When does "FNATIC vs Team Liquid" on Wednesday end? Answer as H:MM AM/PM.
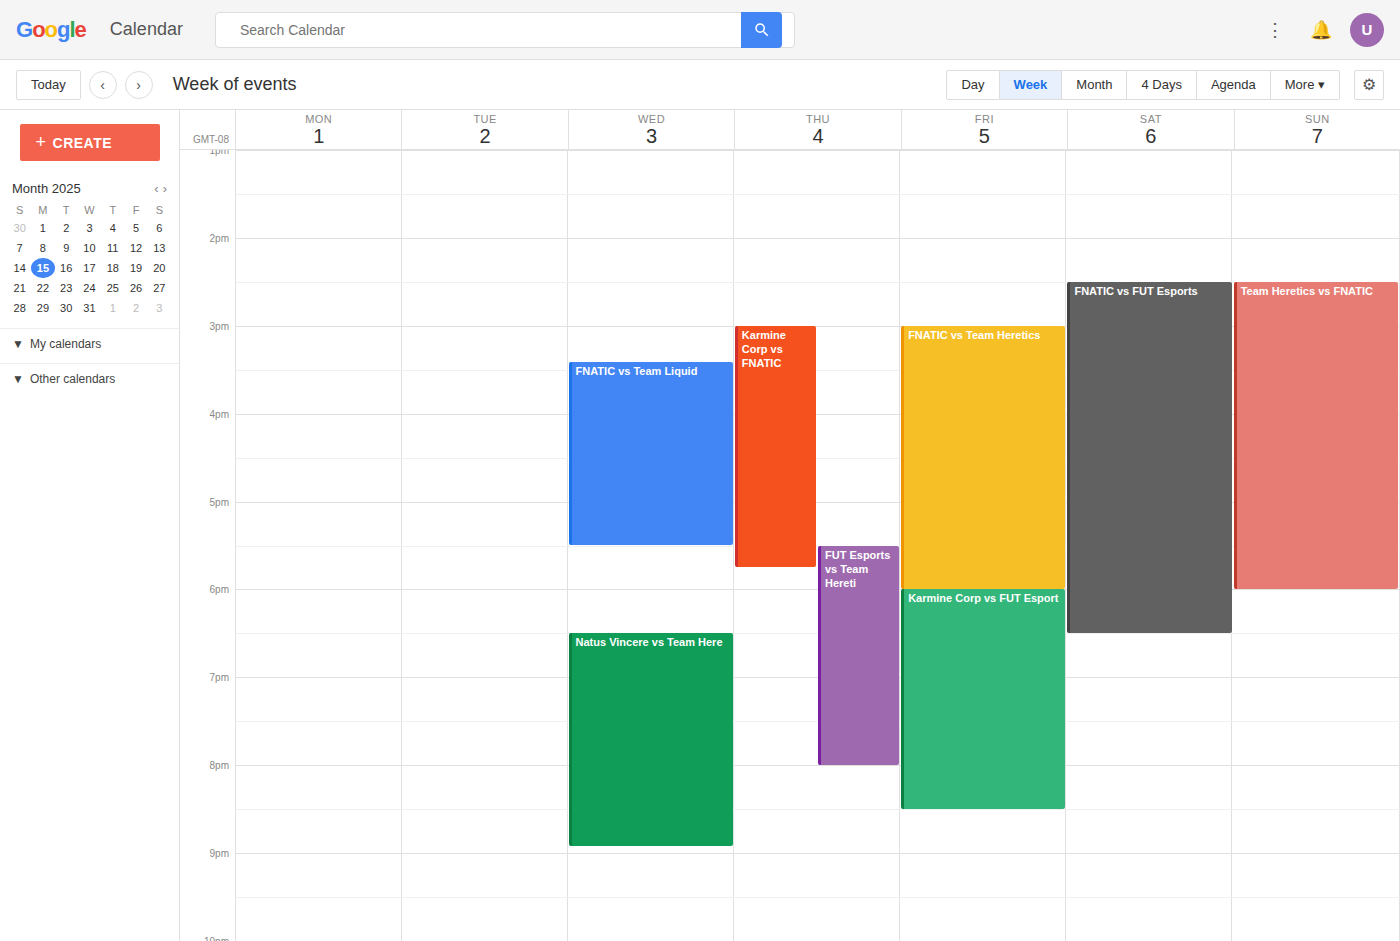
5:30 PM